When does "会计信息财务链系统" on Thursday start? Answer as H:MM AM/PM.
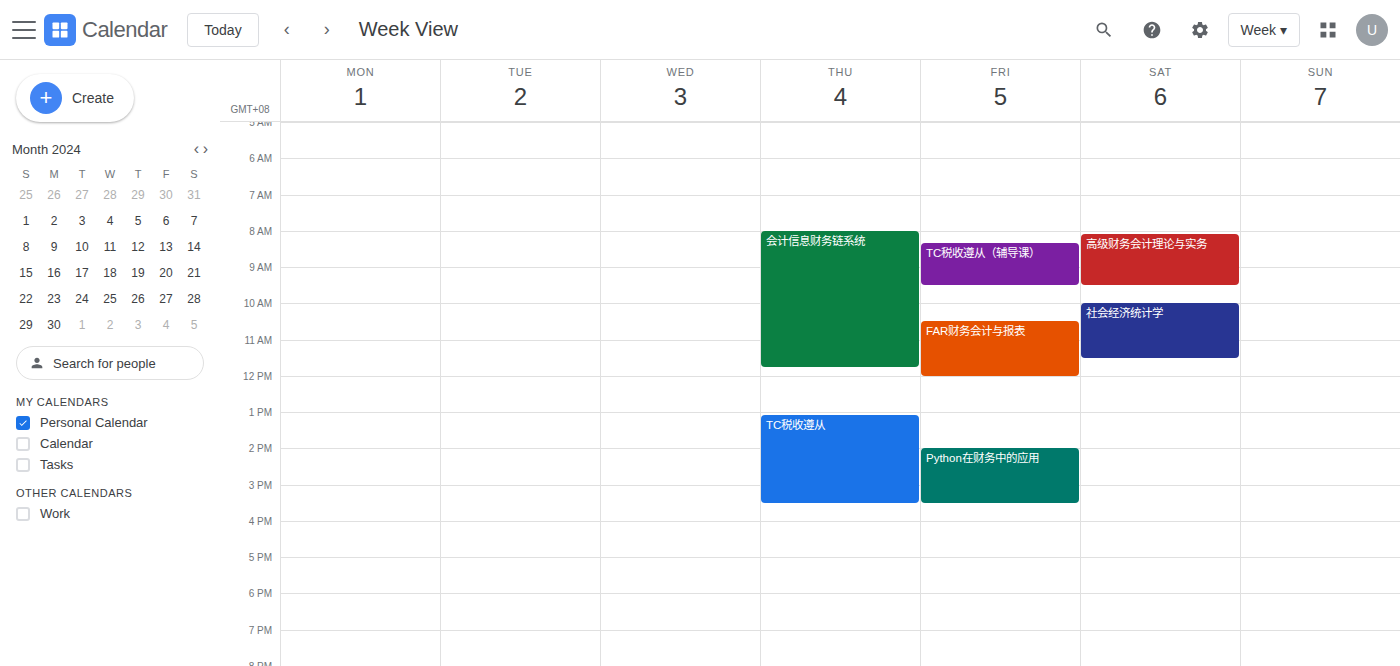
8:00 AM